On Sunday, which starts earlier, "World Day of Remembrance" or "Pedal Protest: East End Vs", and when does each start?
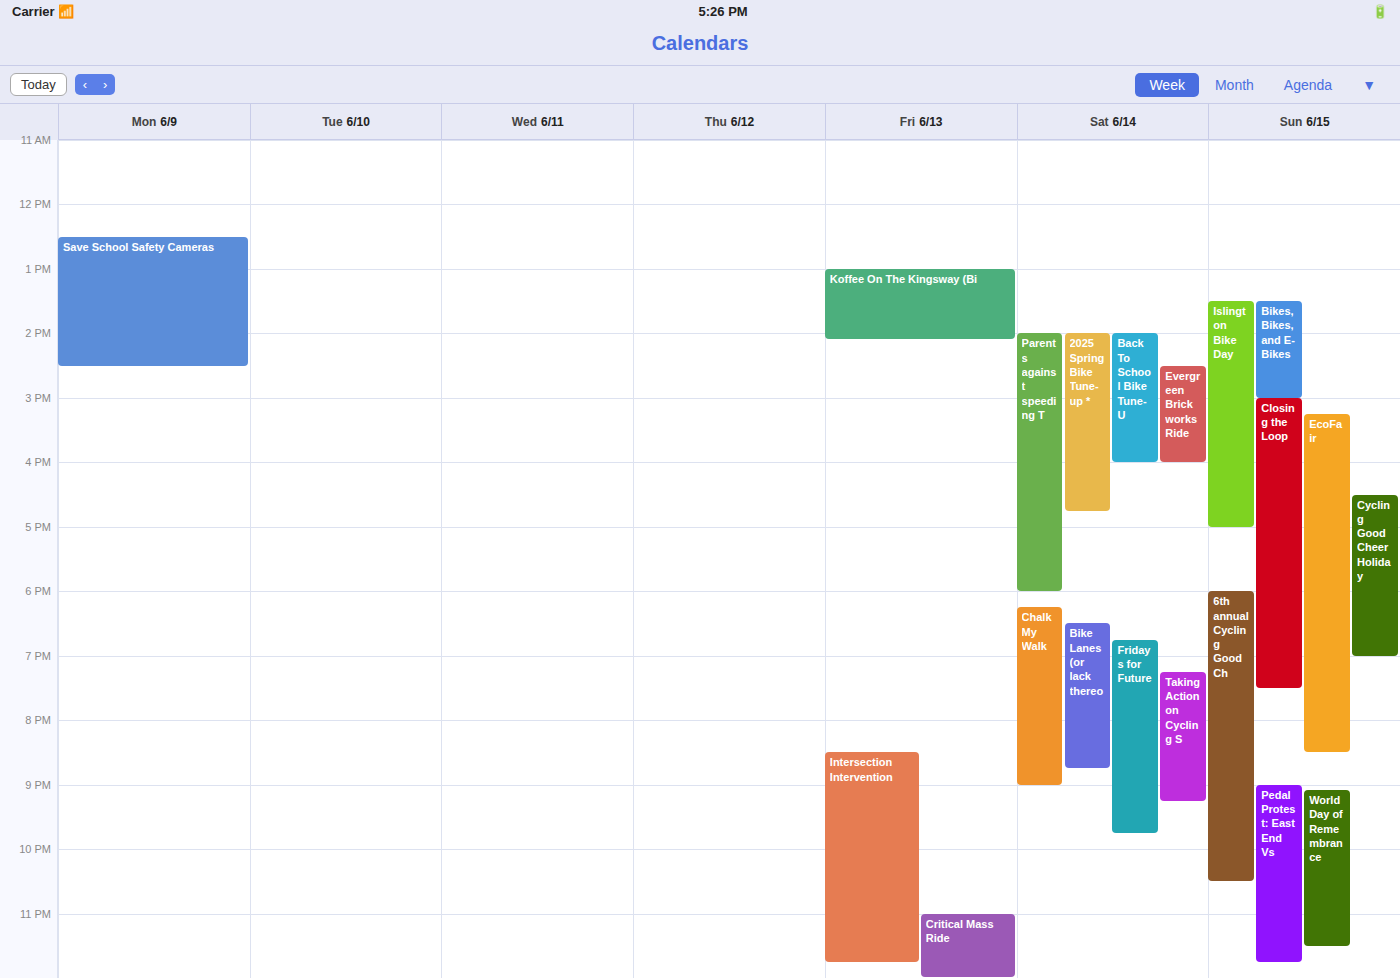
"Pedal Protest: East End Vs" 21:00; "World Day of Remembrance" 21:05.